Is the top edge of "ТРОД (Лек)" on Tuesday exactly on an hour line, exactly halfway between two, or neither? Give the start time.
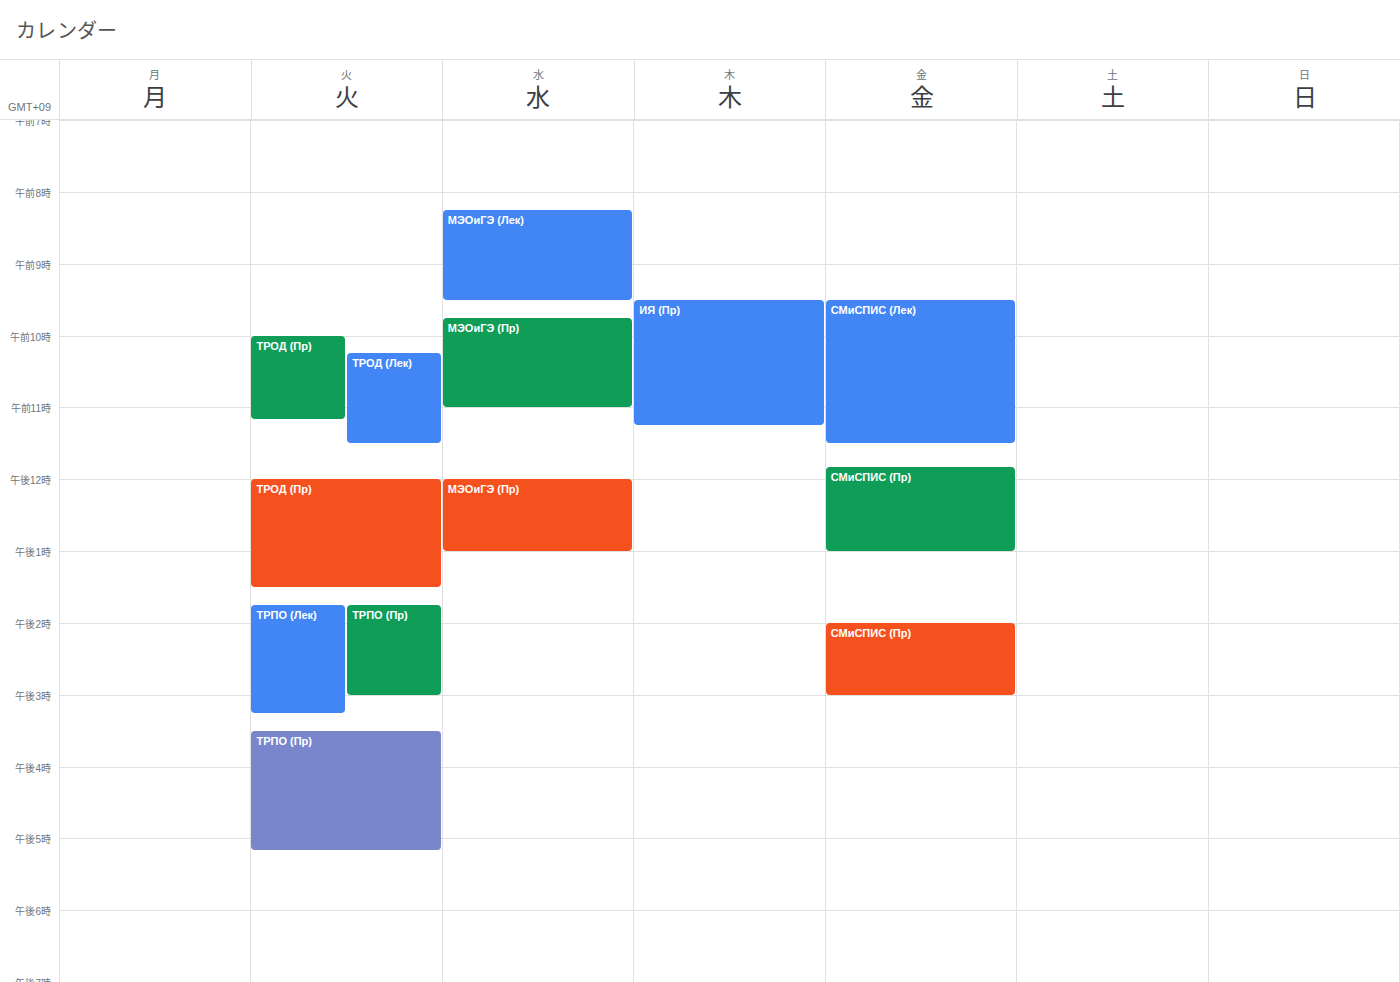
10:15 AM -- neither: a quarter of the way from the 10 AM line to the 11 AM line.